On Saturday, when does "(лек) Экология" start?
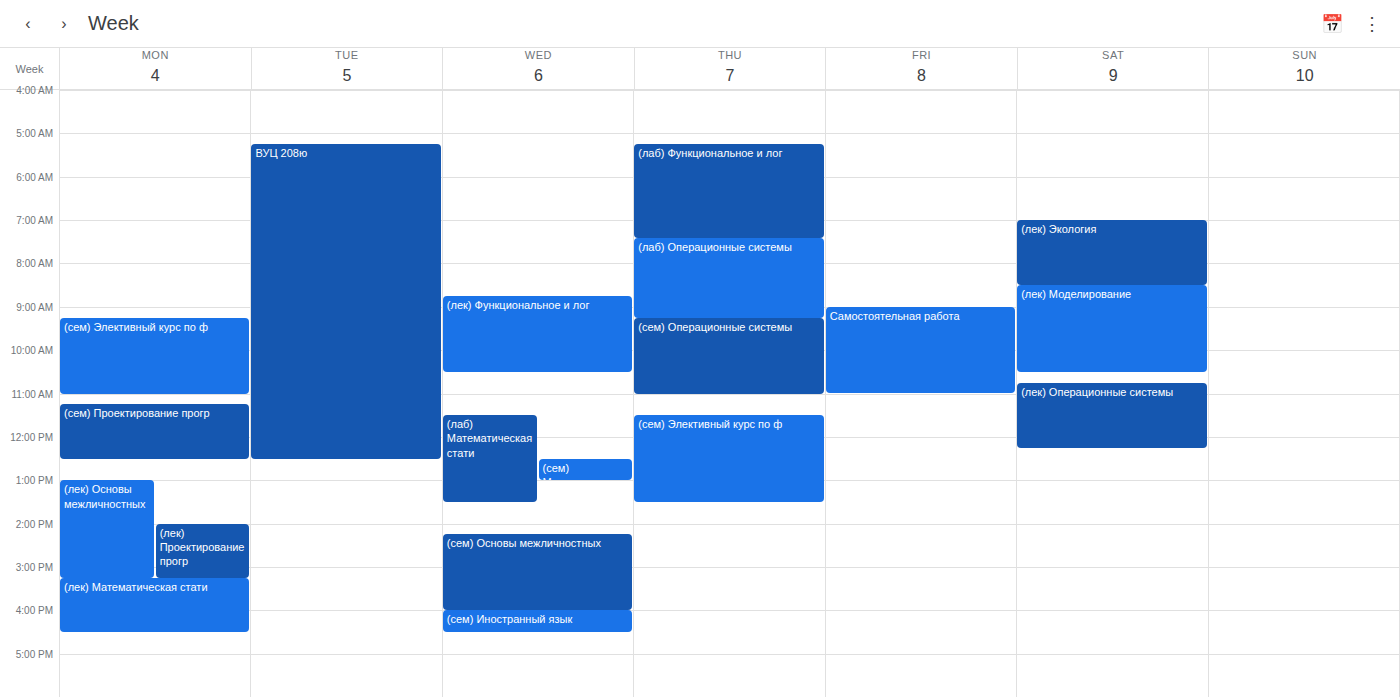
7:00 AM